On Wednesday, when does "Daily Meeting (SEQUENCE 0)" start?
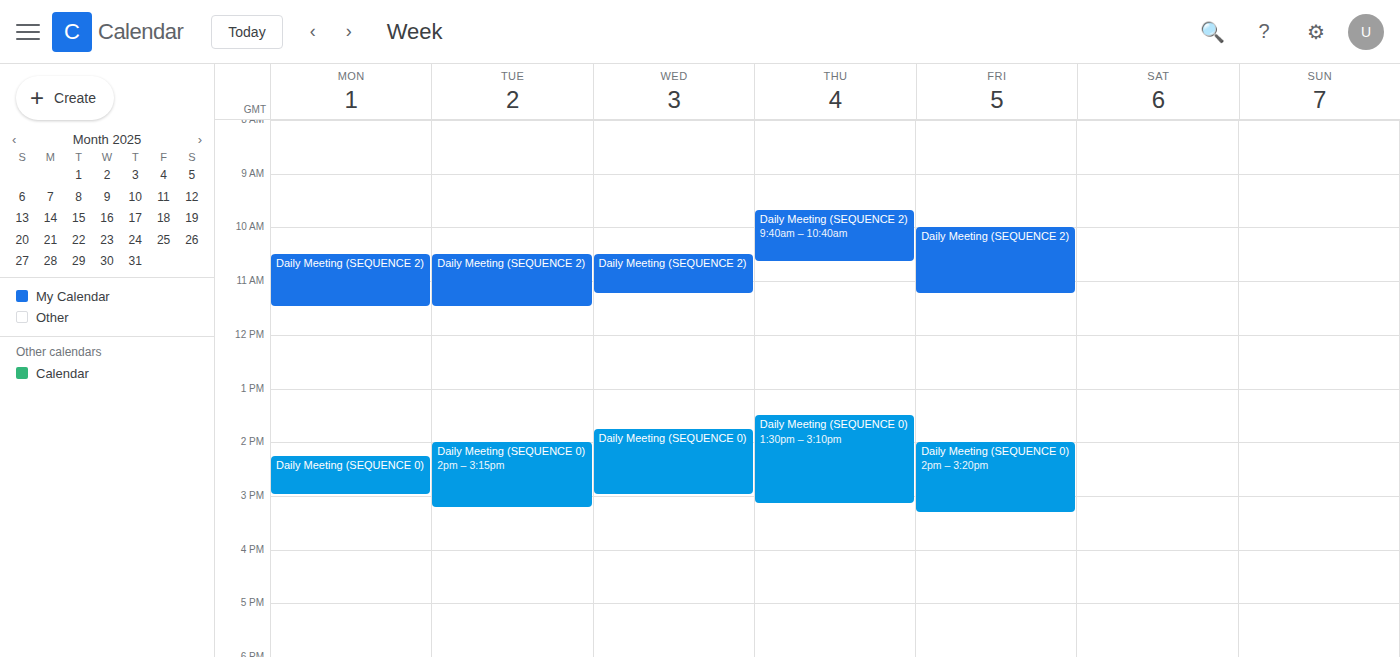
1:45 PM